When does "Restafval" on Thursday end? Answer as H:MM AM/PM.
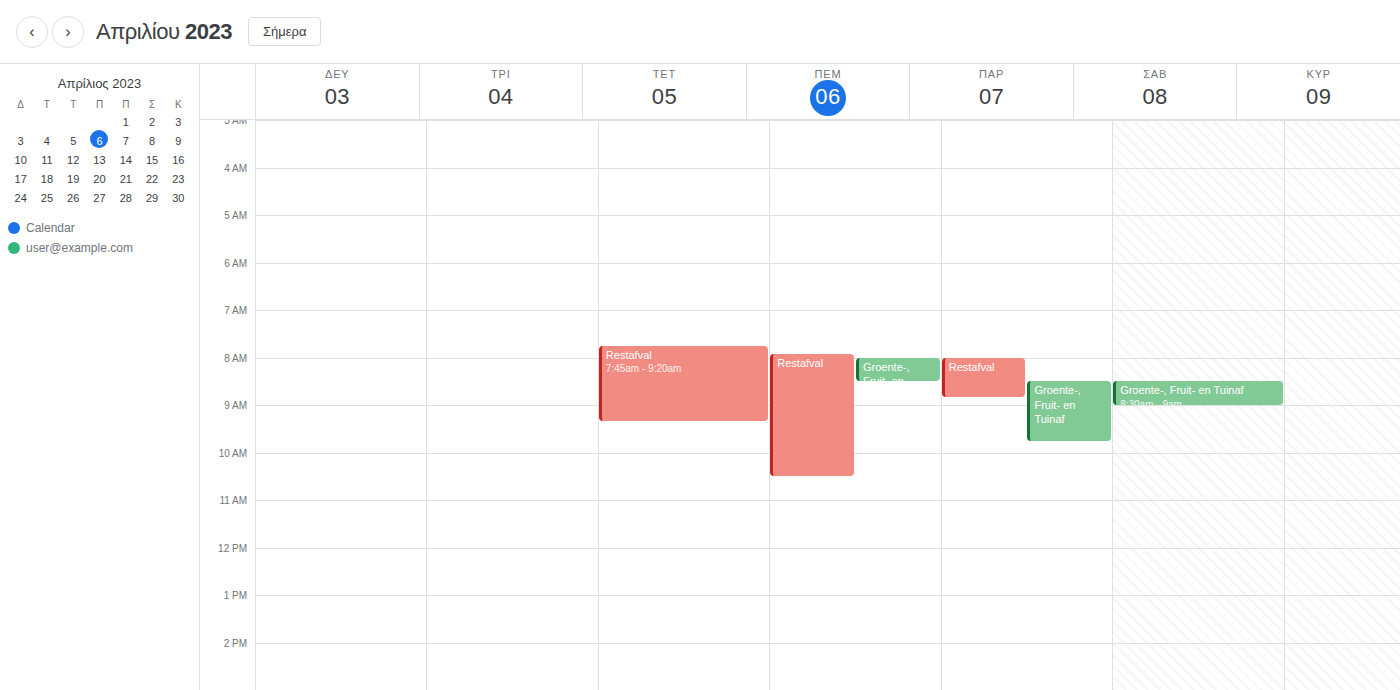
10:30 AM